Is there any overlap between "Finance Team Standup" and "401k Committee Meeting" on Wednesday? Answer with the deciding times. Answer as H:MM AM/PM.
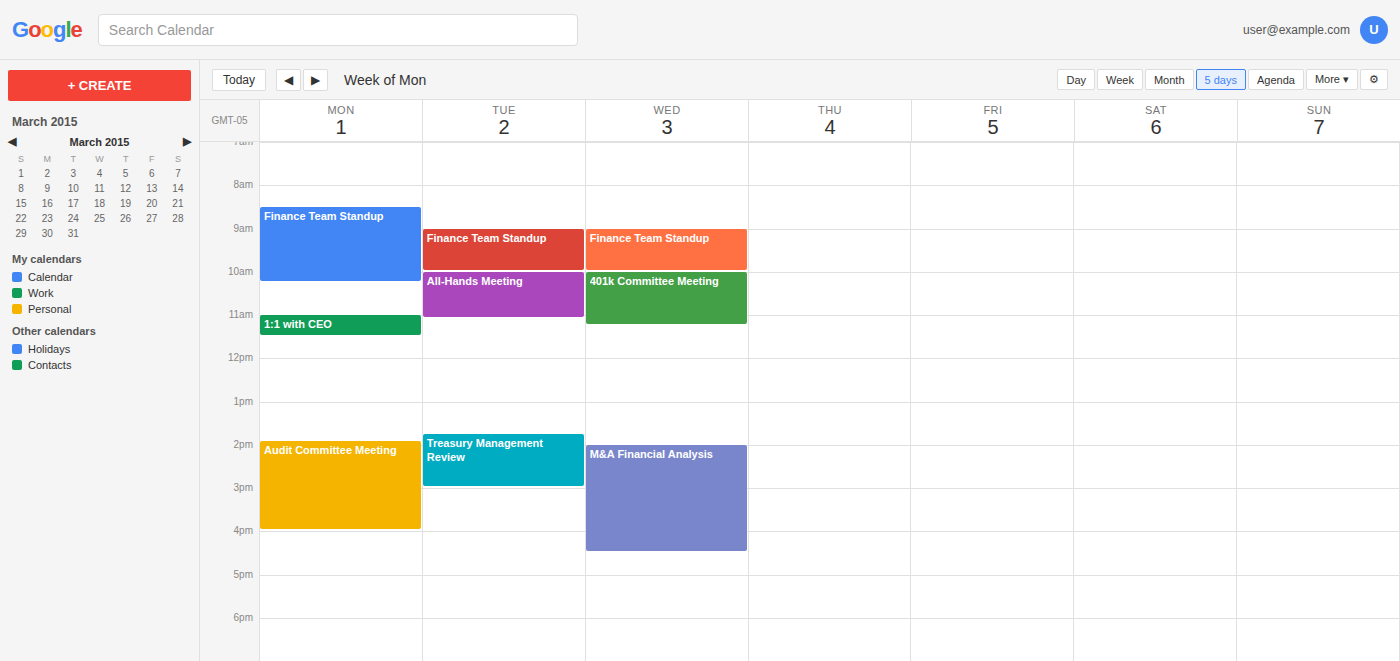
"Finance Team Standup" ends at 10:00 AM, exactly when "401k Committee Meeting" starts -- they touch but do not overlap.